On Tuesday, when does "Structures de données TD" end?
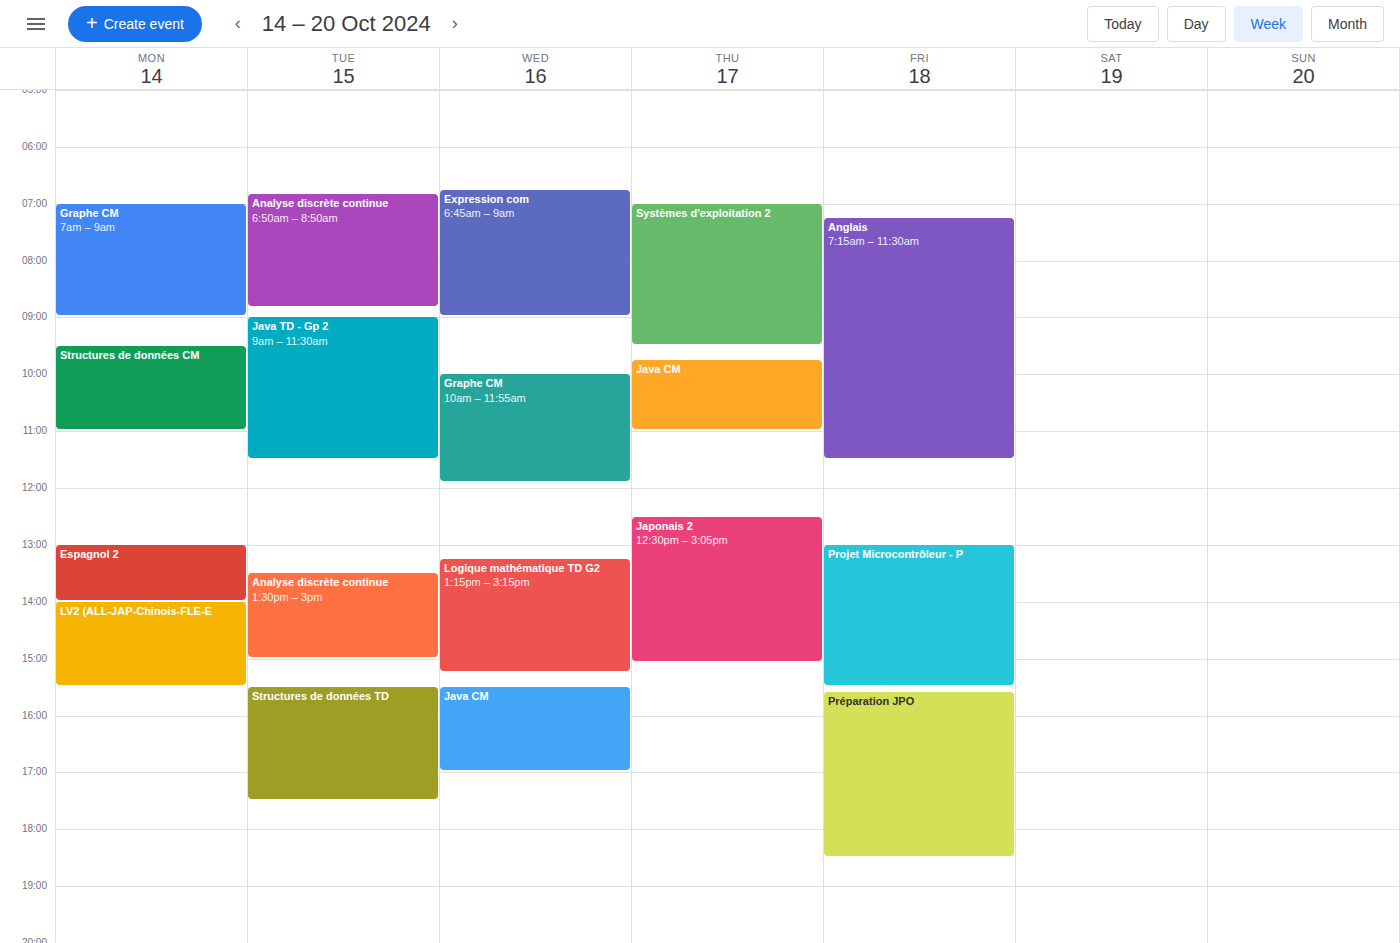
5:30 PM